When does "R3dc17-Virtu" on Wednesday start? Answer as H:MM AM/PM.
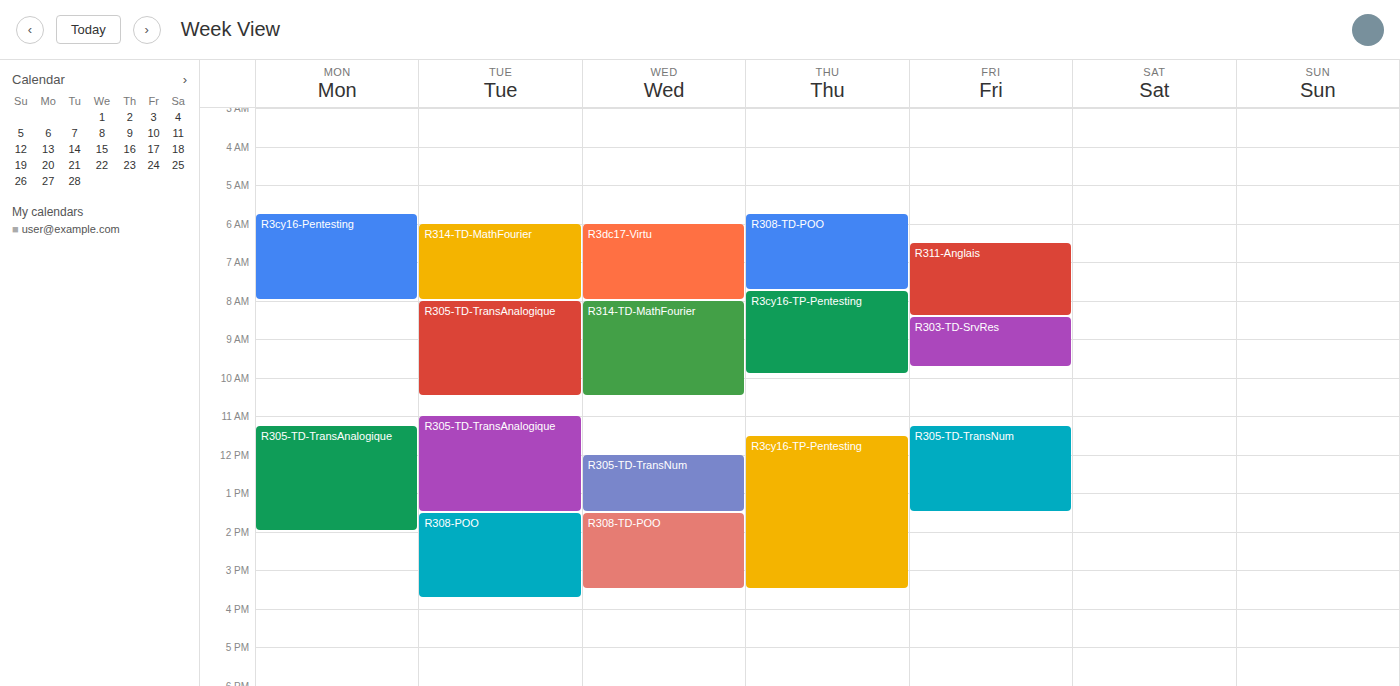
6:00 AM